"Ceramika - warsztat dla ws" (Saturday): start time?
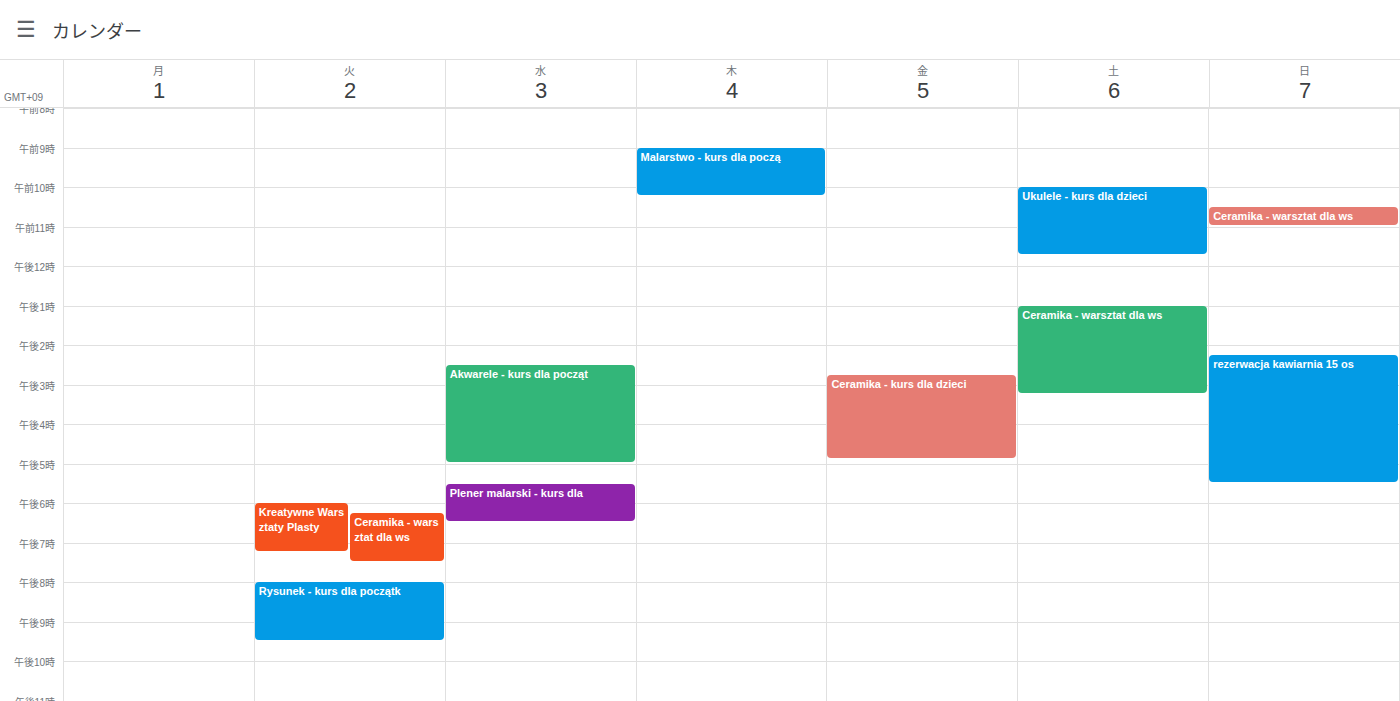
1:00 PM